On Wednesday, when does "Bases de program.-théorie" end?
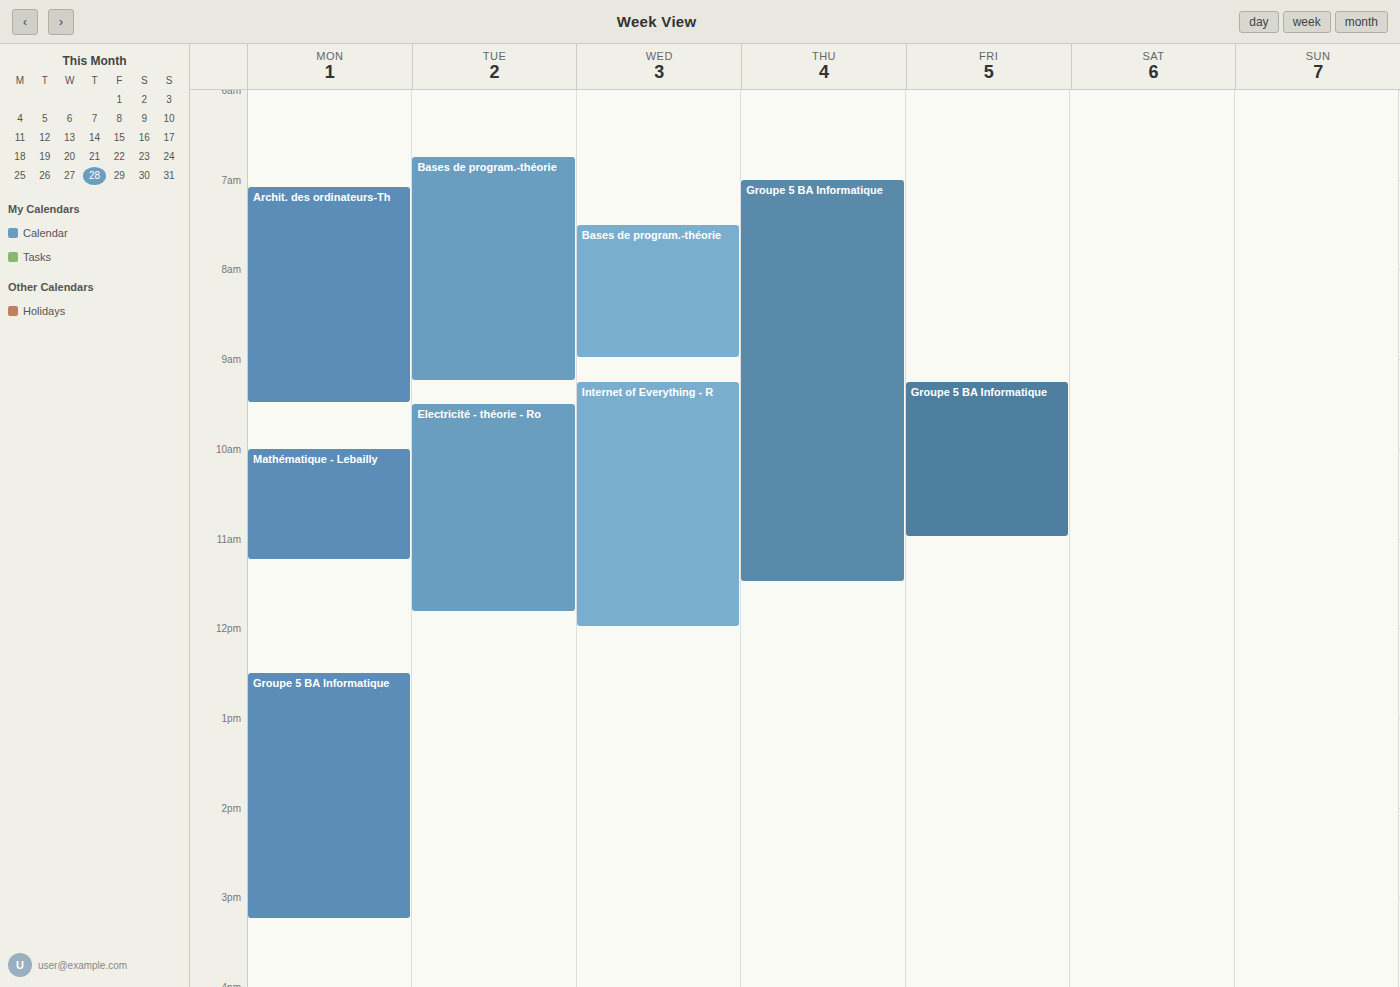
9:00 AM